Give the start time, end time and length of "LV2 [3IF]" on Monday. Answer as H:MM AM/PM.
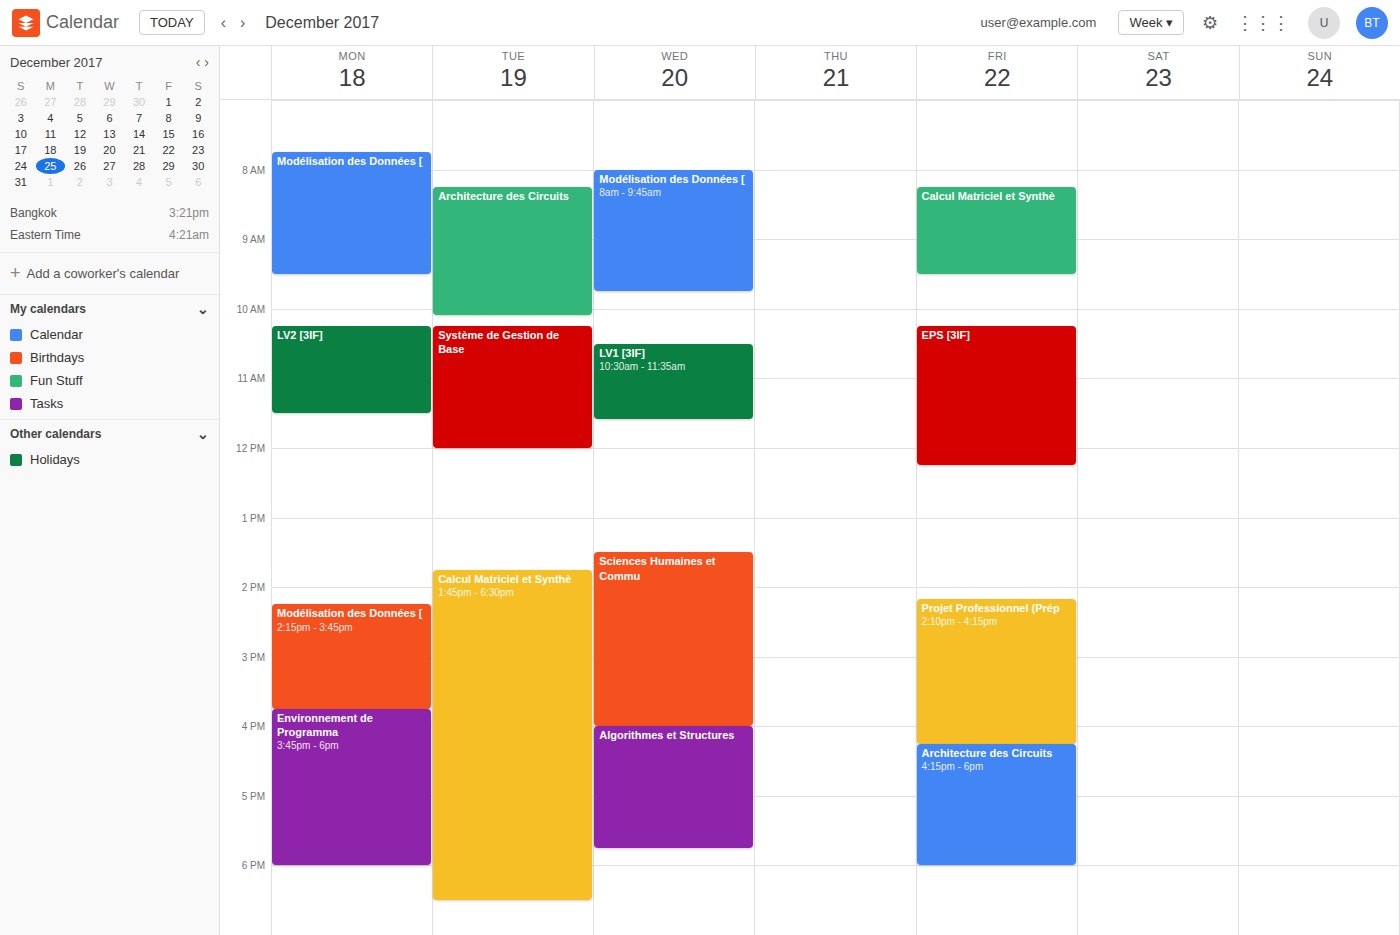
10:15 AM to 11:30 AM, 1 hour 15 minutes